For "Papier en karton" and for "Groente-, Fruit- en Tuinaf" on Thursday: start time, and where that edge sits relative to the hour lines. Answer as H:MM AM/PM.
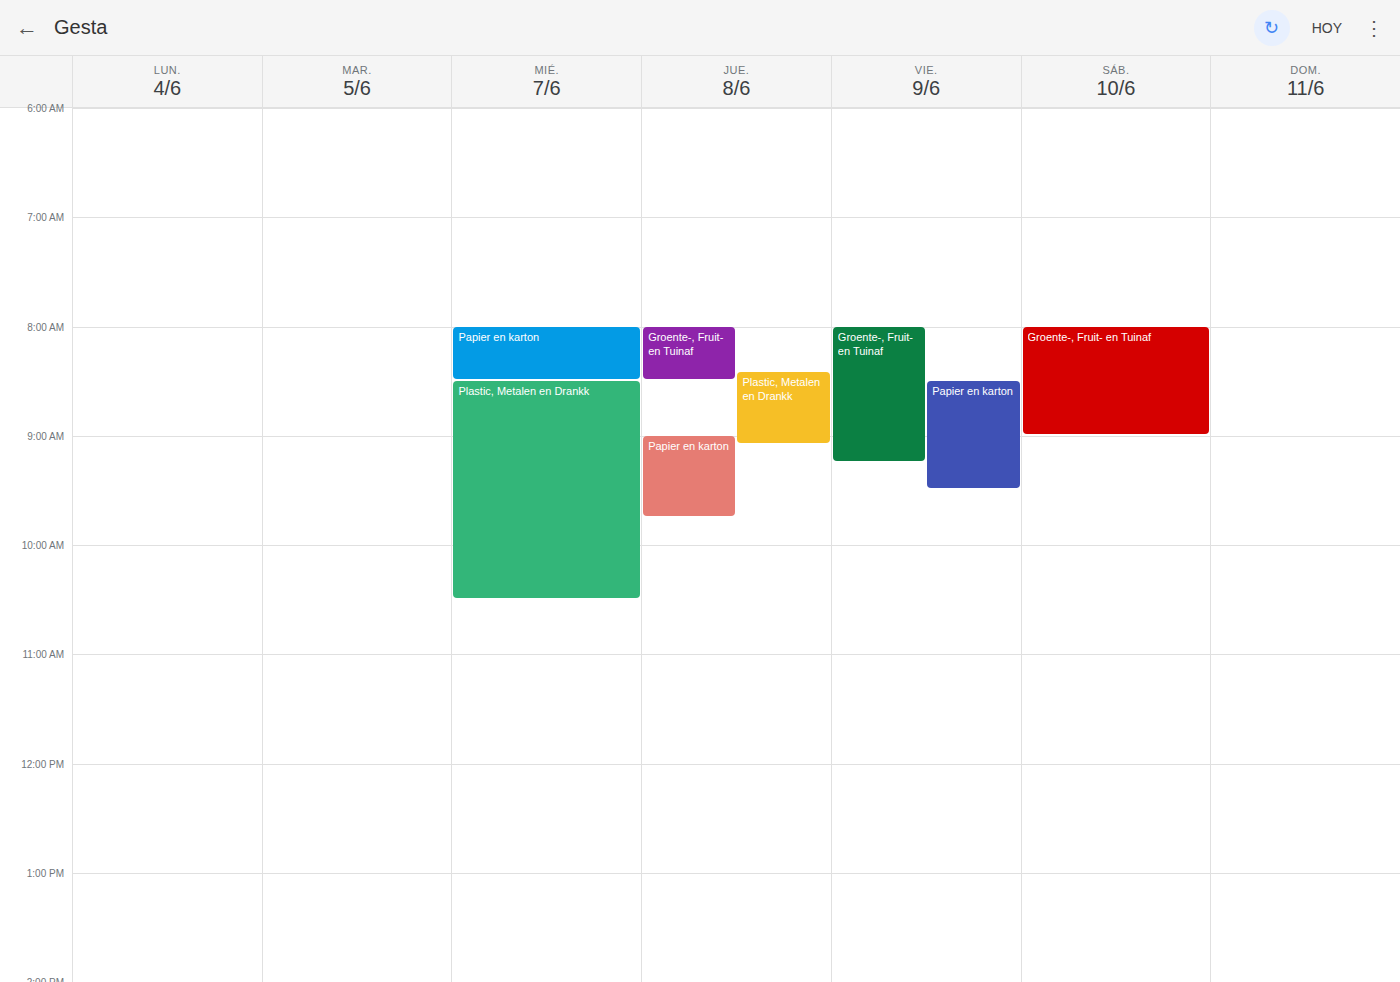
"Papier en karton": 9:00 AM, exactly on the 9 AM line. "Groente-, Fruit- en Tuinaf": 8:00 AM, exactly on the 8 AM line.